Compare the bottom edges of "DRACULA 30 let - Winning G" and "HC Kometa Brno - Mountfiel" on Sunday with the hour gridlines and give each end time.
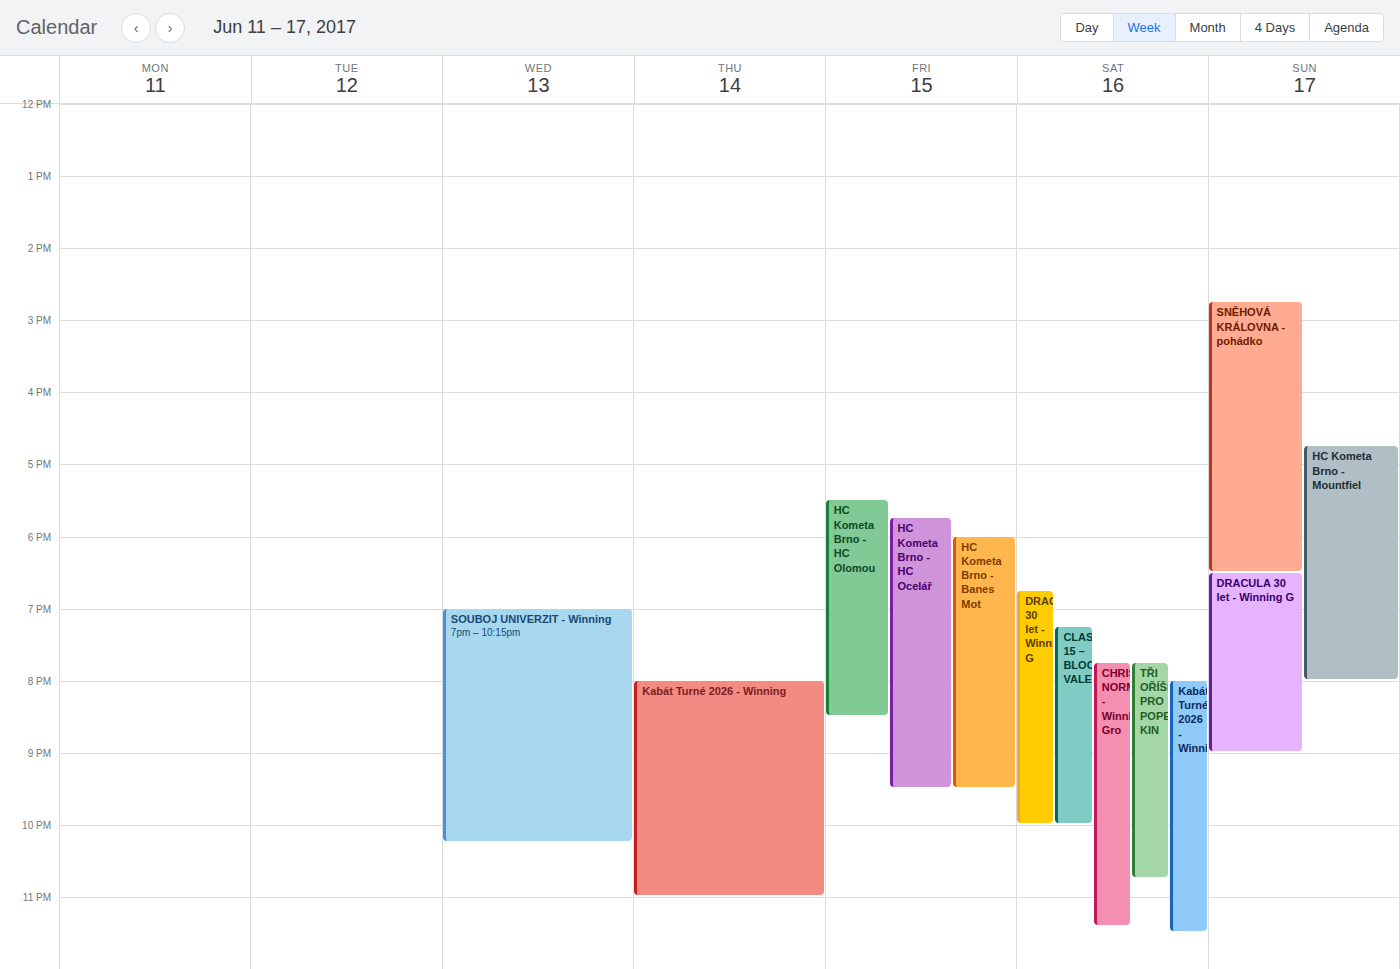
"DRACULA 30 let - Winning G": 9:00 PM, exactly on the 9 PM line. "HC Kometa Brno - Mountfiel": 8:00 PM, exactly on the 8 PM line.